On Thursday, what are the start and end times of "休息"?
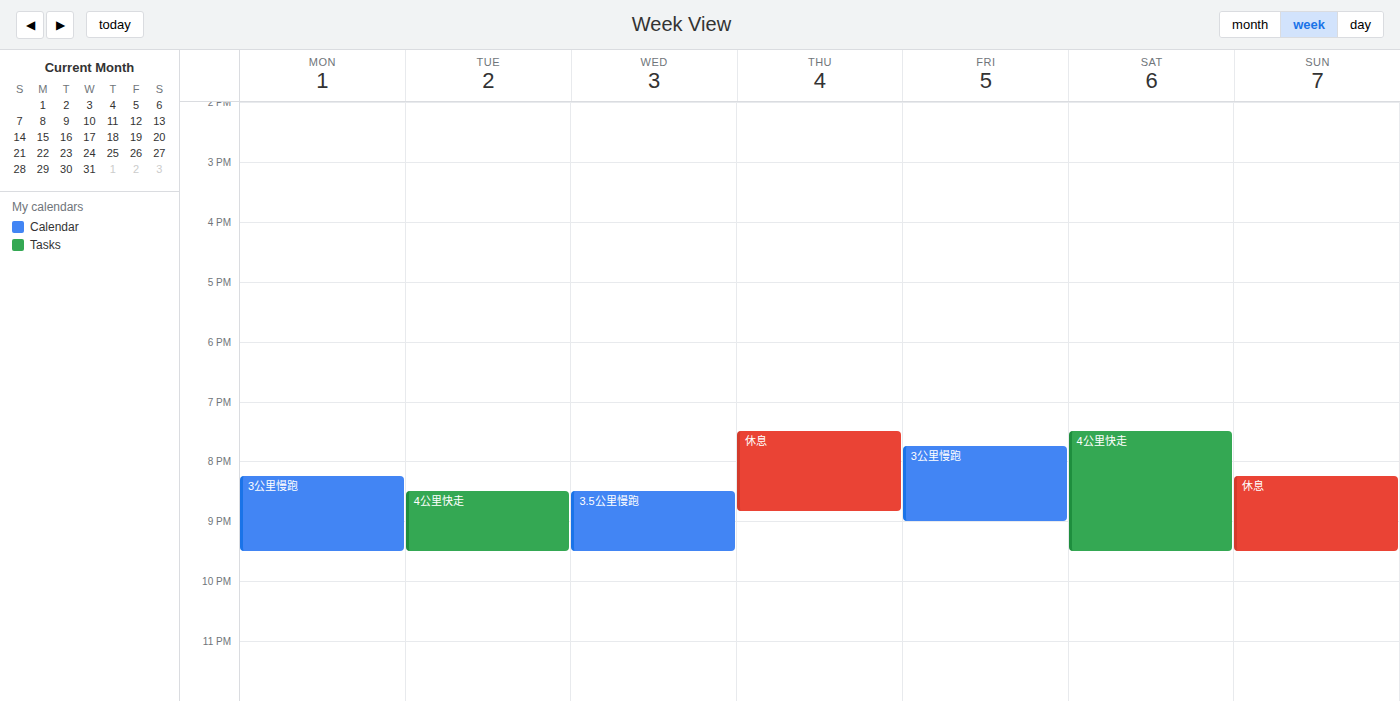
7:30 PM to 8:50 PM